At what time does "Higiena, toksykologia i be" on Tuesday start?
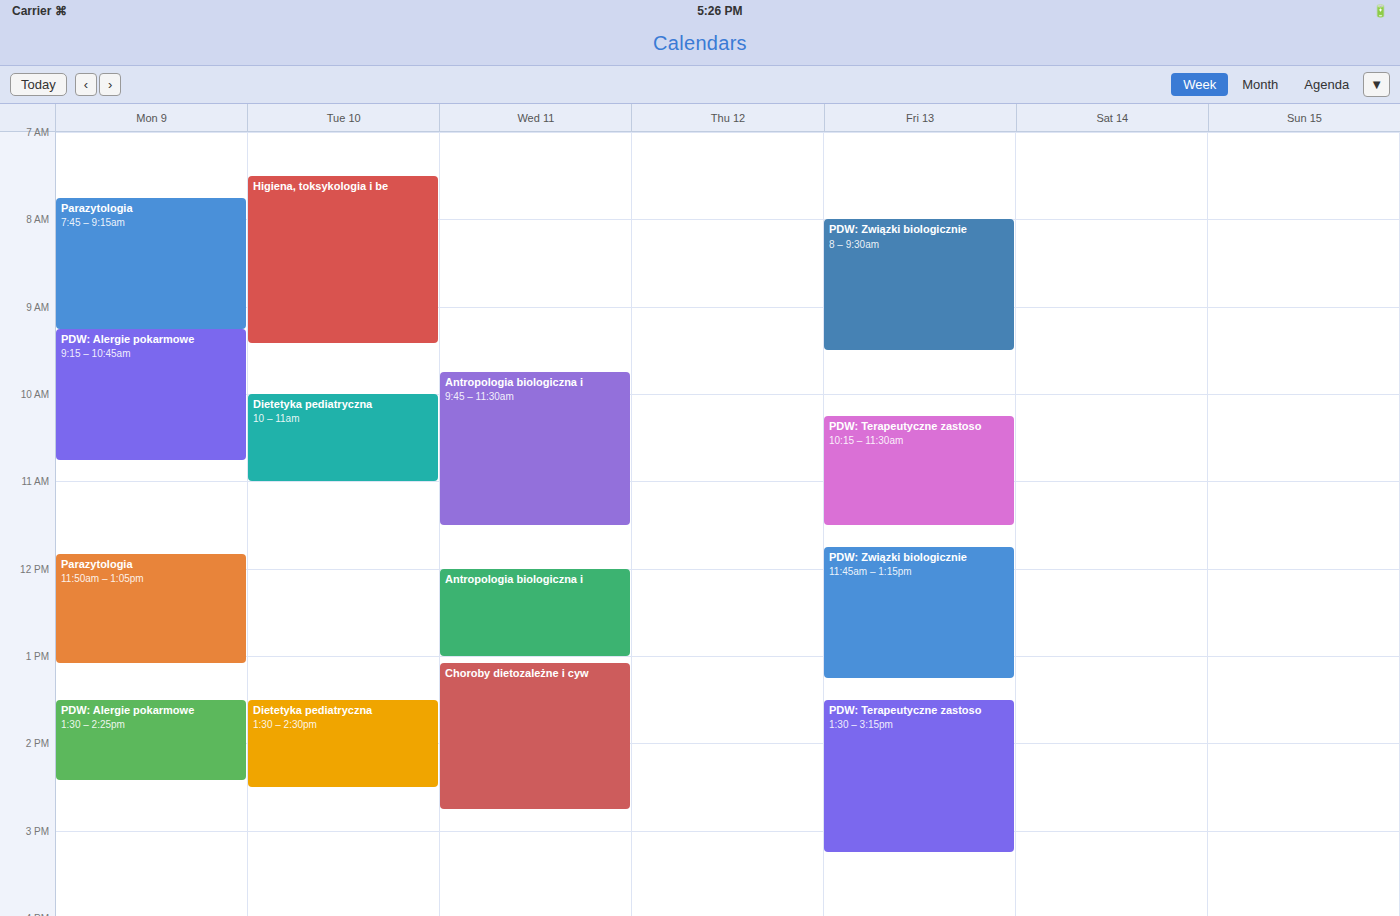
7:30 AM